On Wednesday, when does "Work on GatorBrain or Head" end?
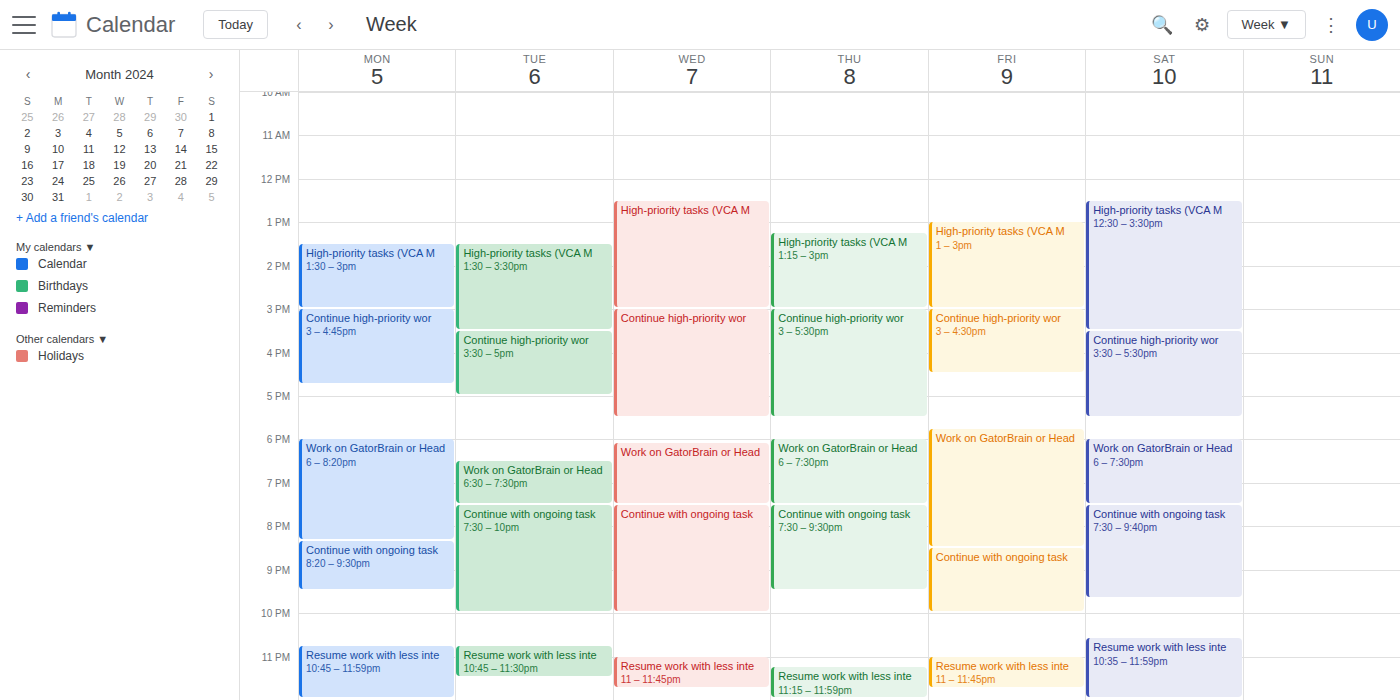
7:30 PM